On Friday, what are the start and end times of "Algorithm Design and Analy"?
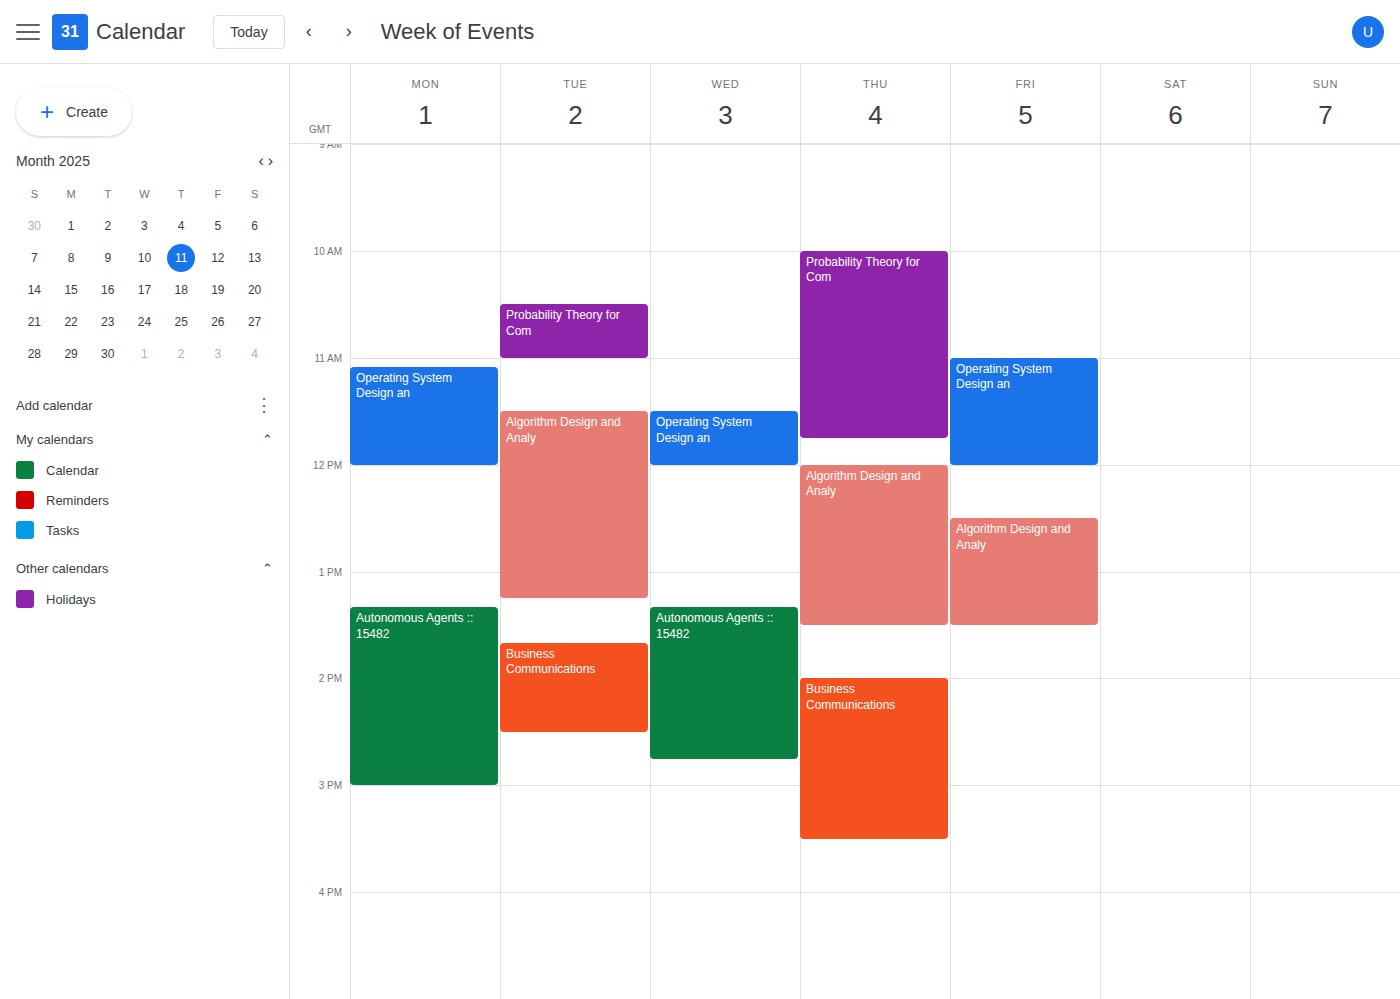
12:30 PM to 1:30 PM